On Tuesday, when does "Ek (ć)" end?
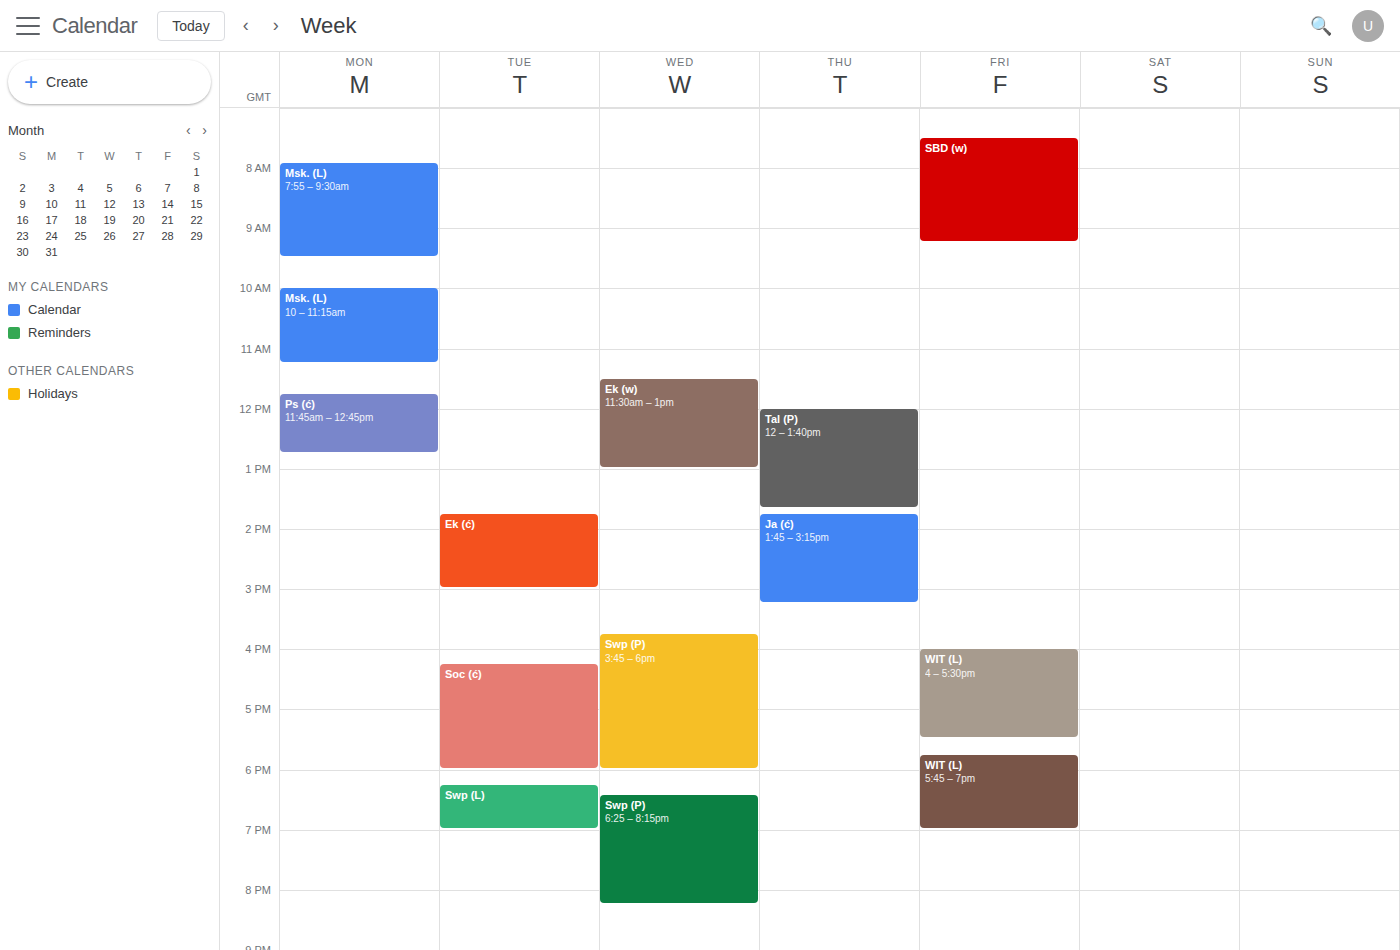
3:00 PM